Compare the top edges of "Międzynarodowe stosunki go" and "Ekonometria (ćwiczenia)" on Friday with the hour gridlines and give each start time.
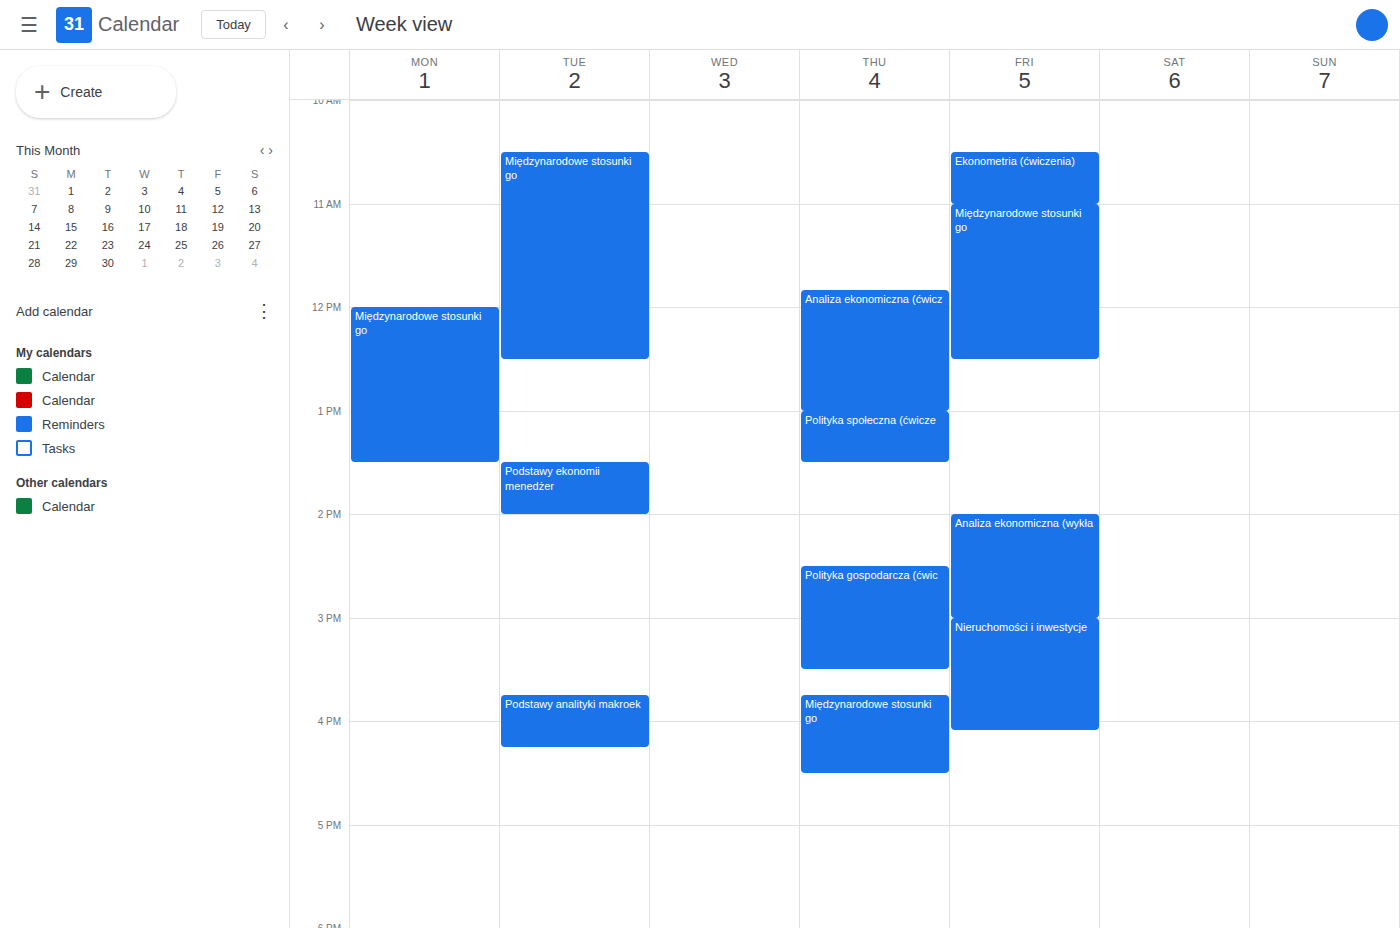
"Międzynarodowe stosunki go": 11:00 AM, exactly on the 11 AM line. "Ekonometria (ćwiczenia)": 10:30 AM, halfway between the 10 AM and 11 AM lines.